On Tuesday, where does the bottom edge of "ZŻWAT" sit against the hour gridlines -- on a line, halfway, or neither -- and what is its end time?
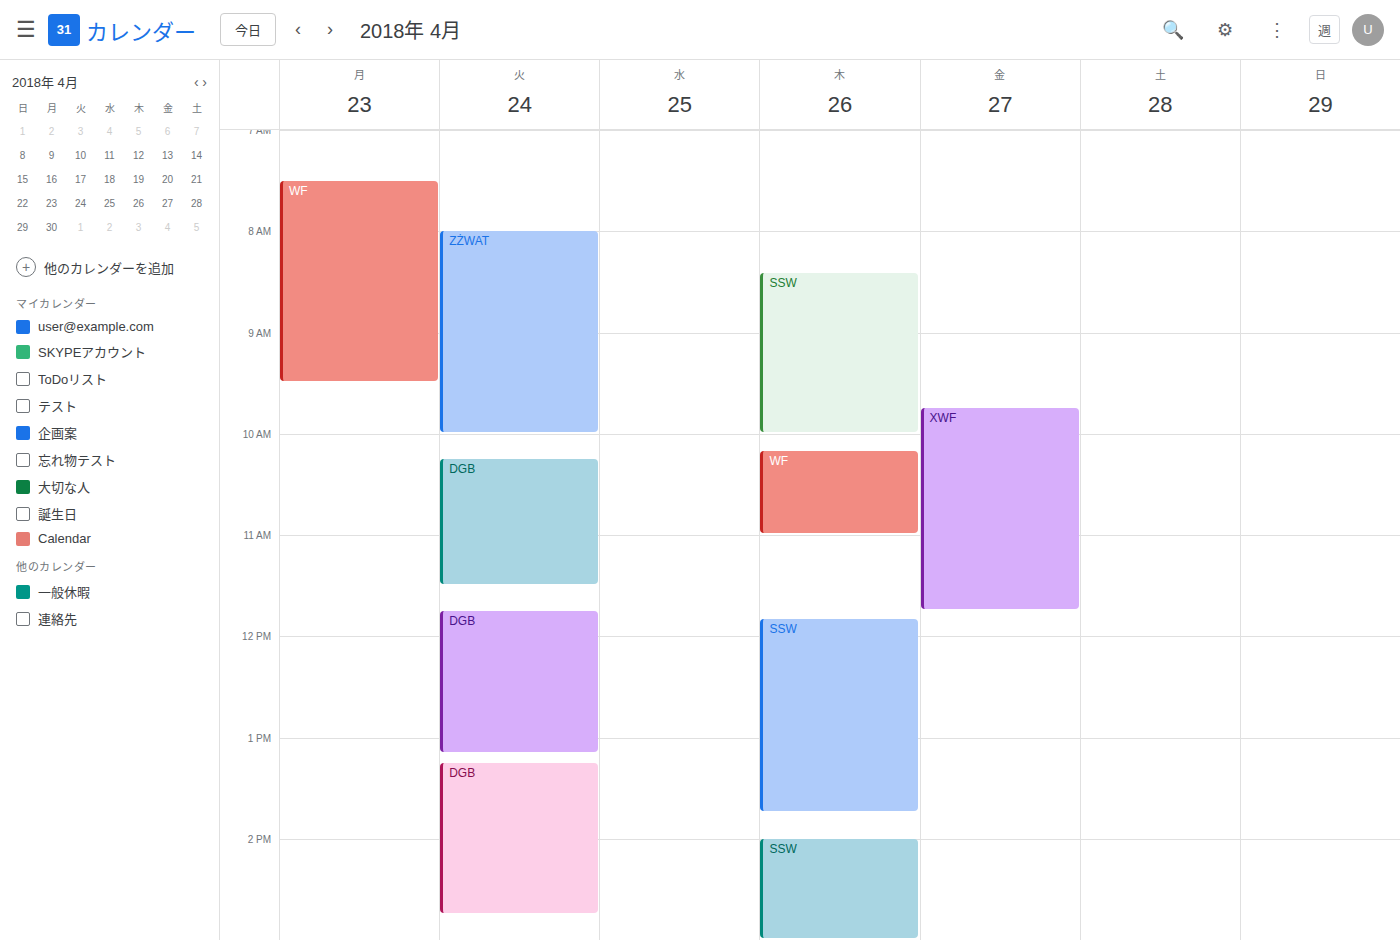
10:00 AM -- exactly on the 10 AM line.